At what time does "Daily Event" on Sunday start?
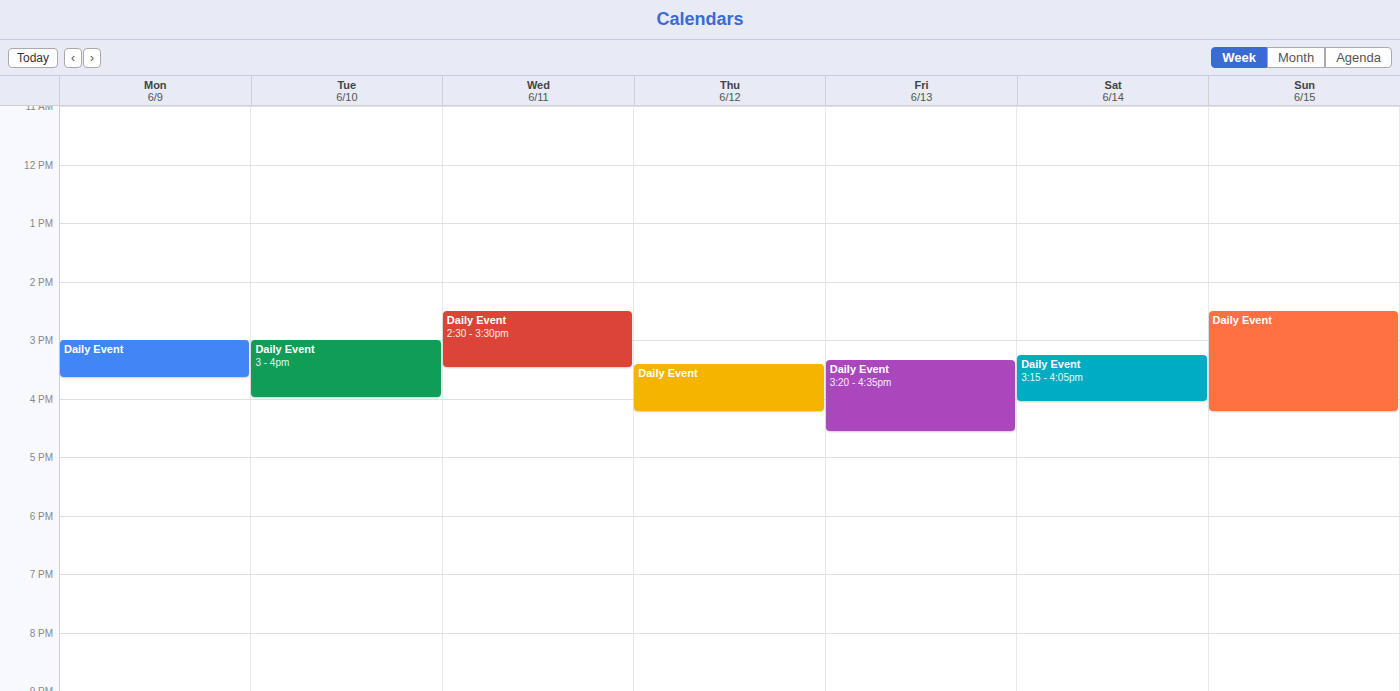
2:30 PM